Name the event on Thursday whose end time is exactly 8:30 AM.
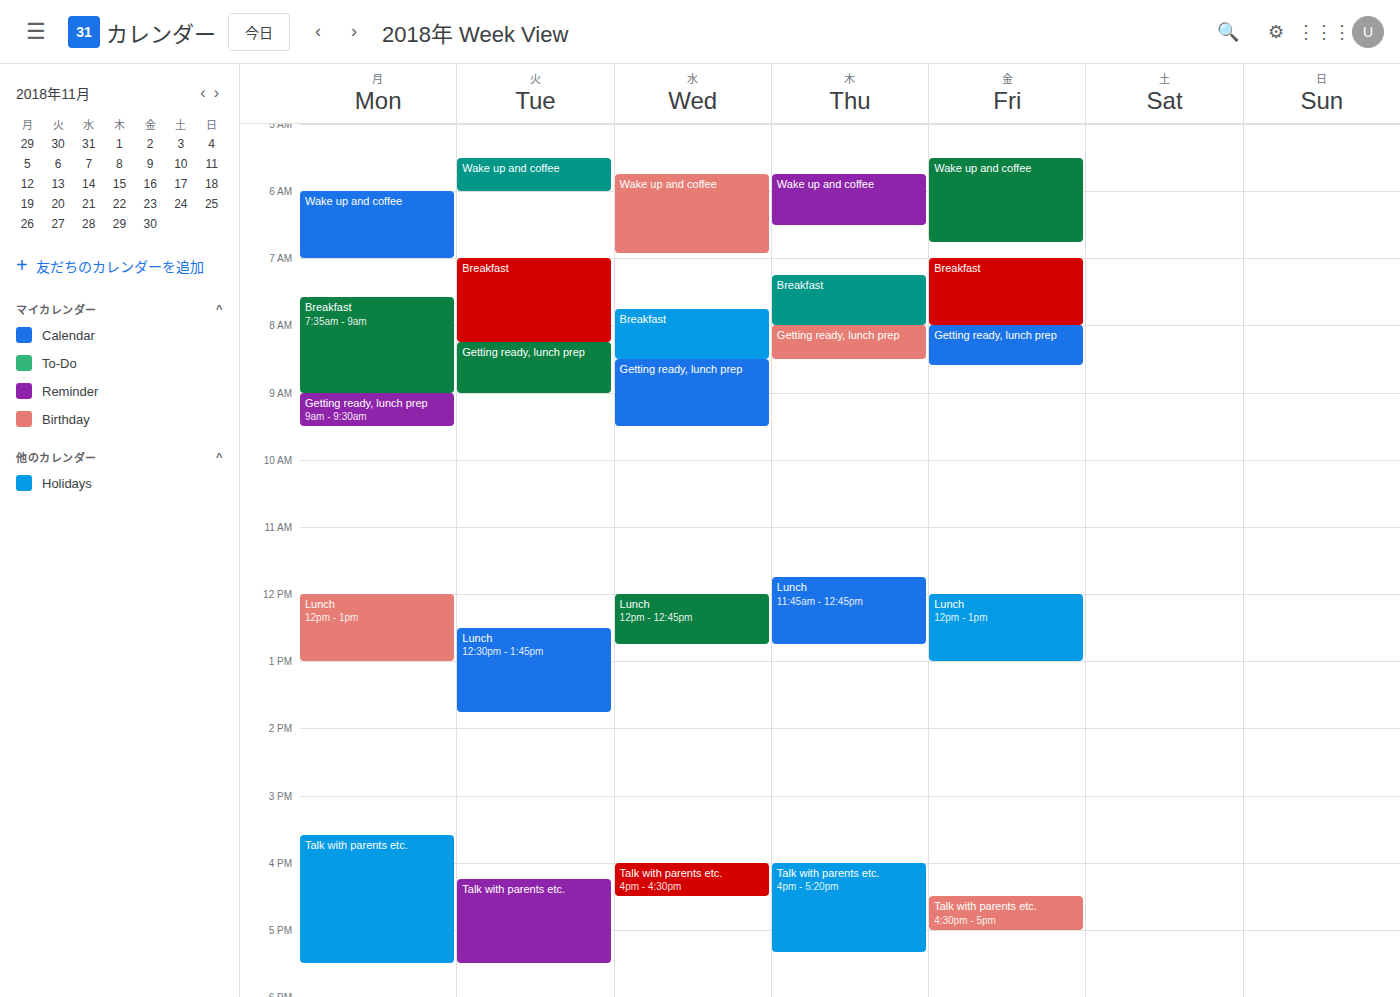
"Getting ready, lunch prep"